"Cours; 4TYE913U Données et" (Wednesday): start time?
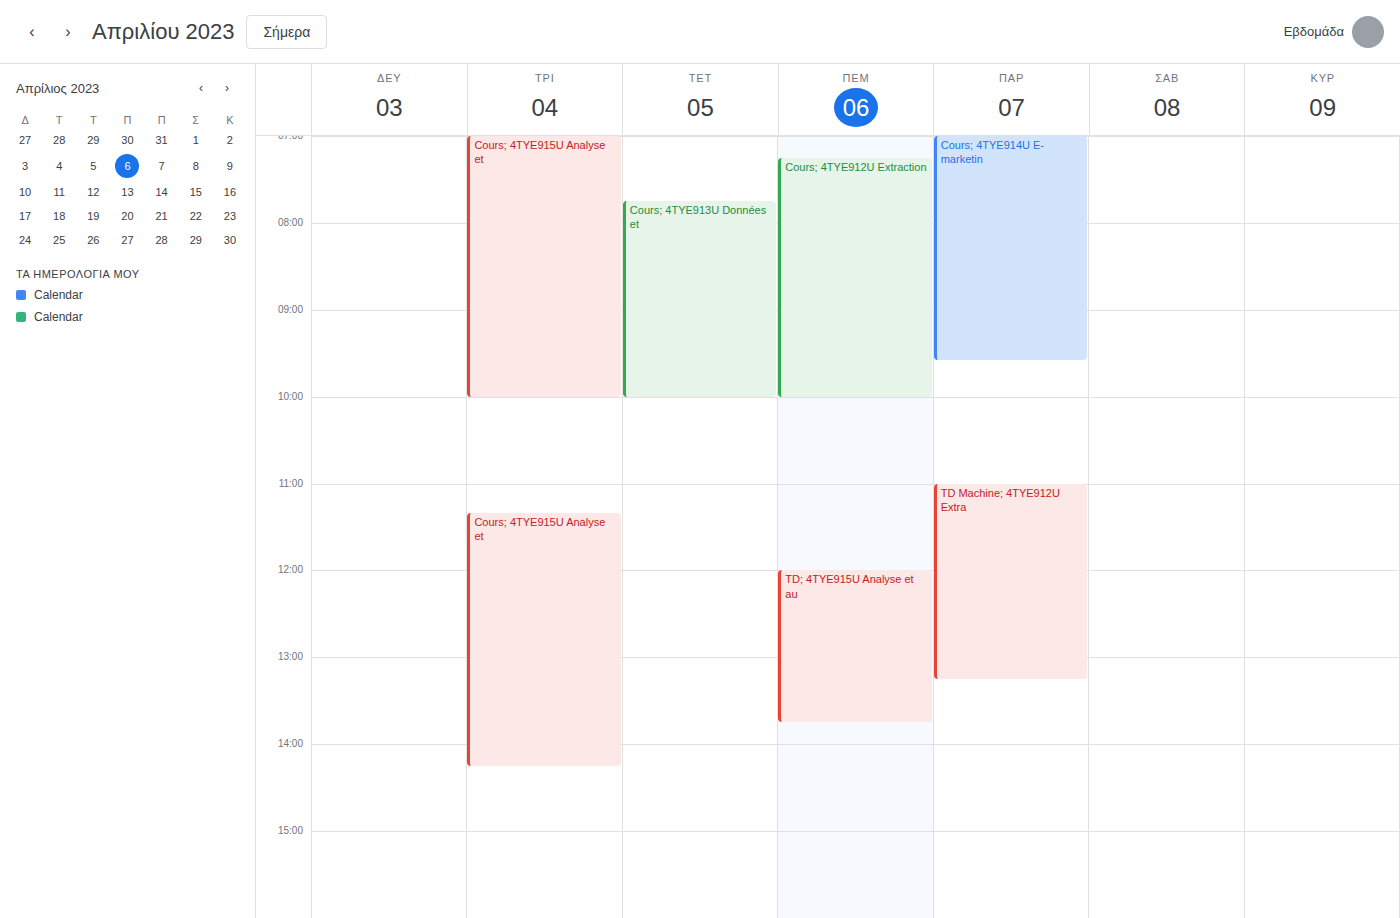
07:45